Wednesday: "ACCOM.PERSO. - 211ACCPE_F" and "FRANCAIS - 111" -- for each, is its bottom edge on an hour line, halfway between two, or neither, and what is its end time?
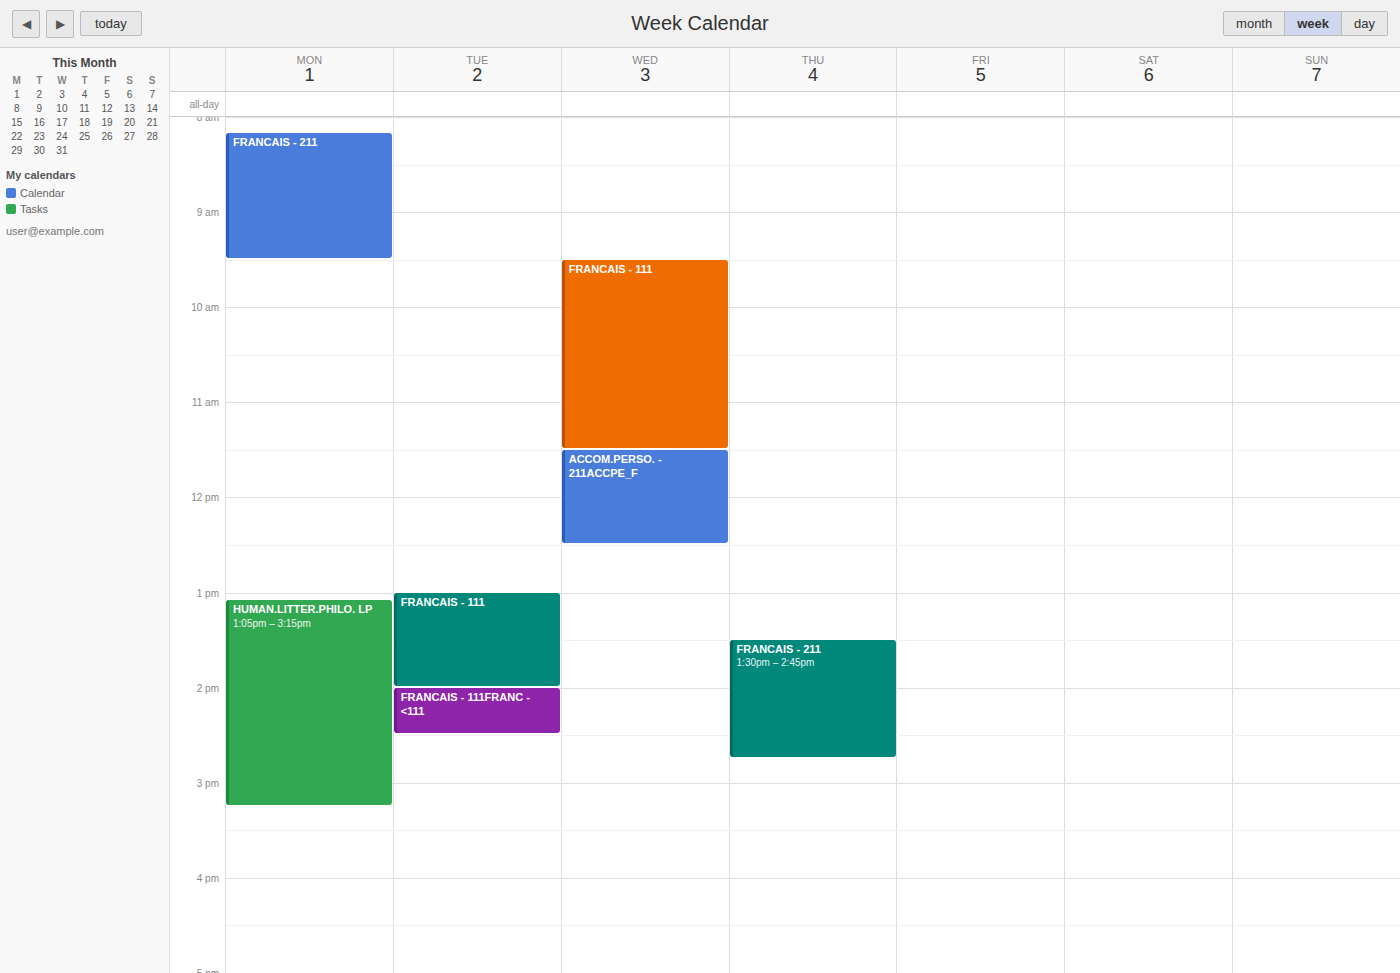
"ACCOM.PERSO. - 211ACCPE_F": 12:30 PM, halfway between the 12 PM and 1 PM lines. "FRANCAIS - 111": 11:30 AM, halfway between the 11 AM and 12 PM lines.